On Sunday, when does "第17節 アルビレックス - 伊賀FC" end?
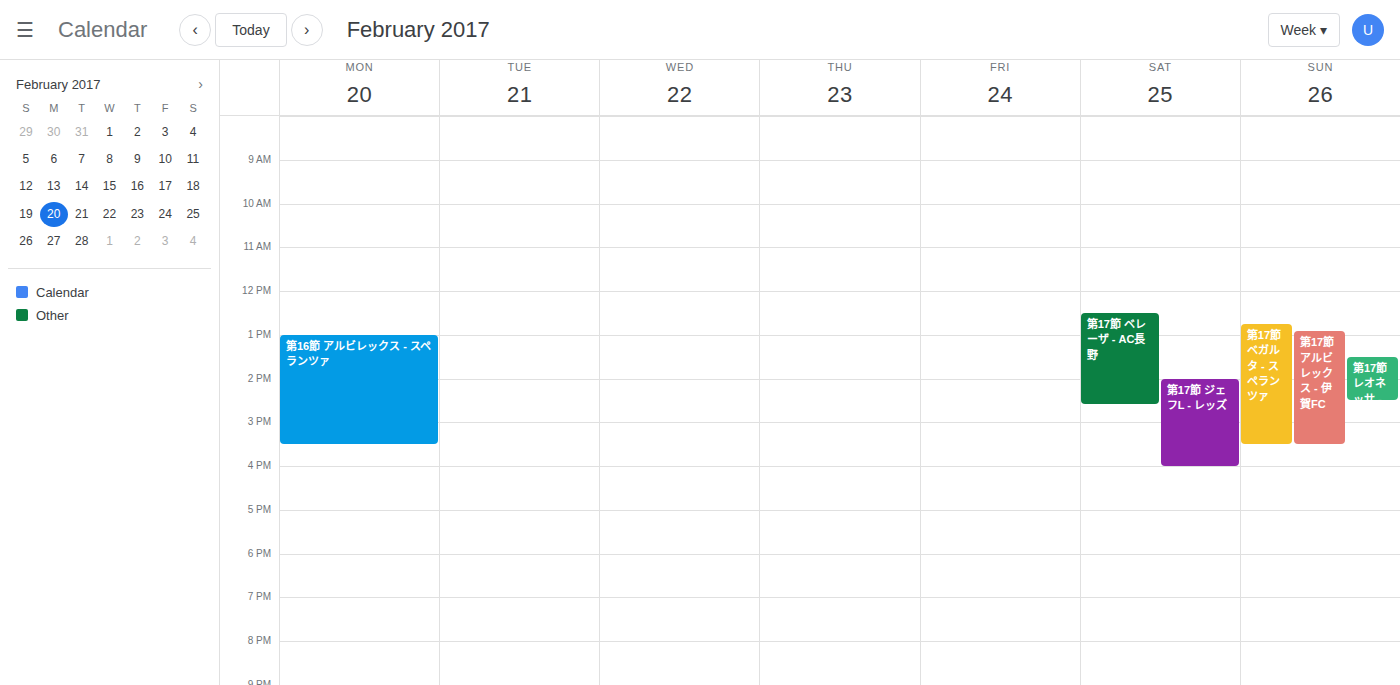
3:30 PM